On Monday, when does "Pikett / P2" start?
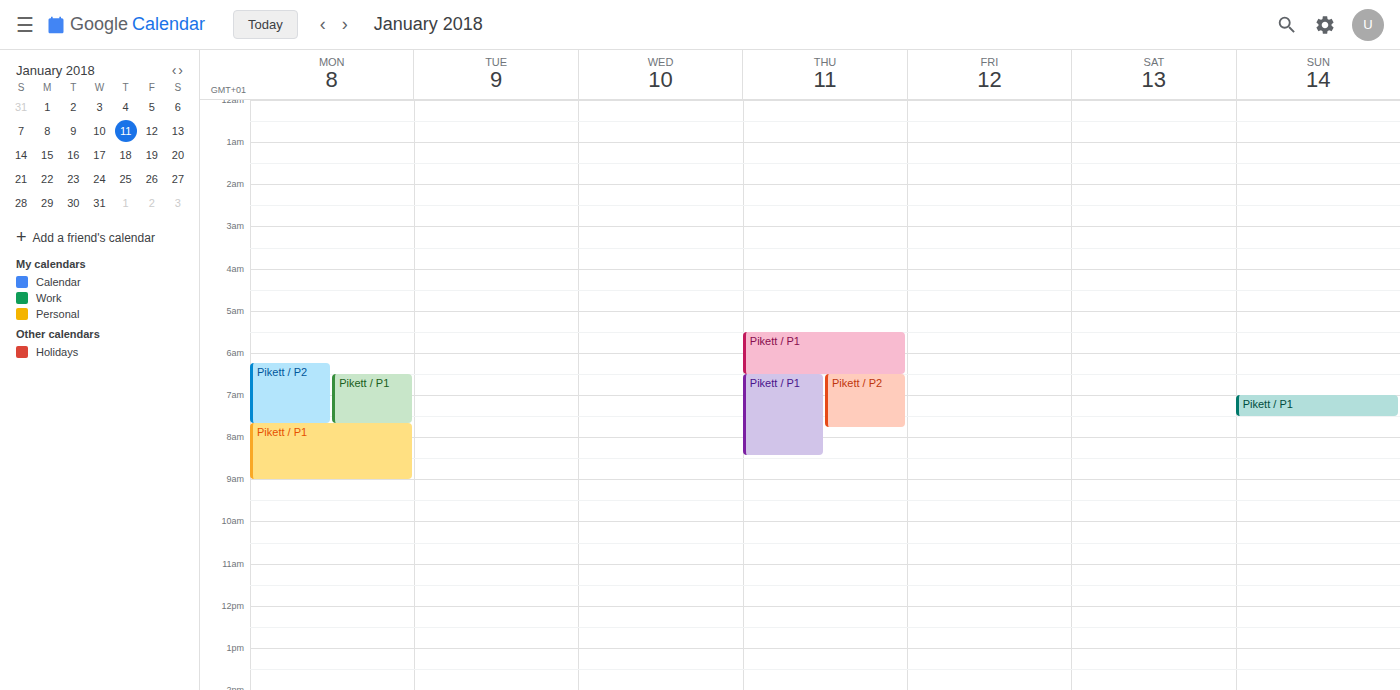
6:15 AM